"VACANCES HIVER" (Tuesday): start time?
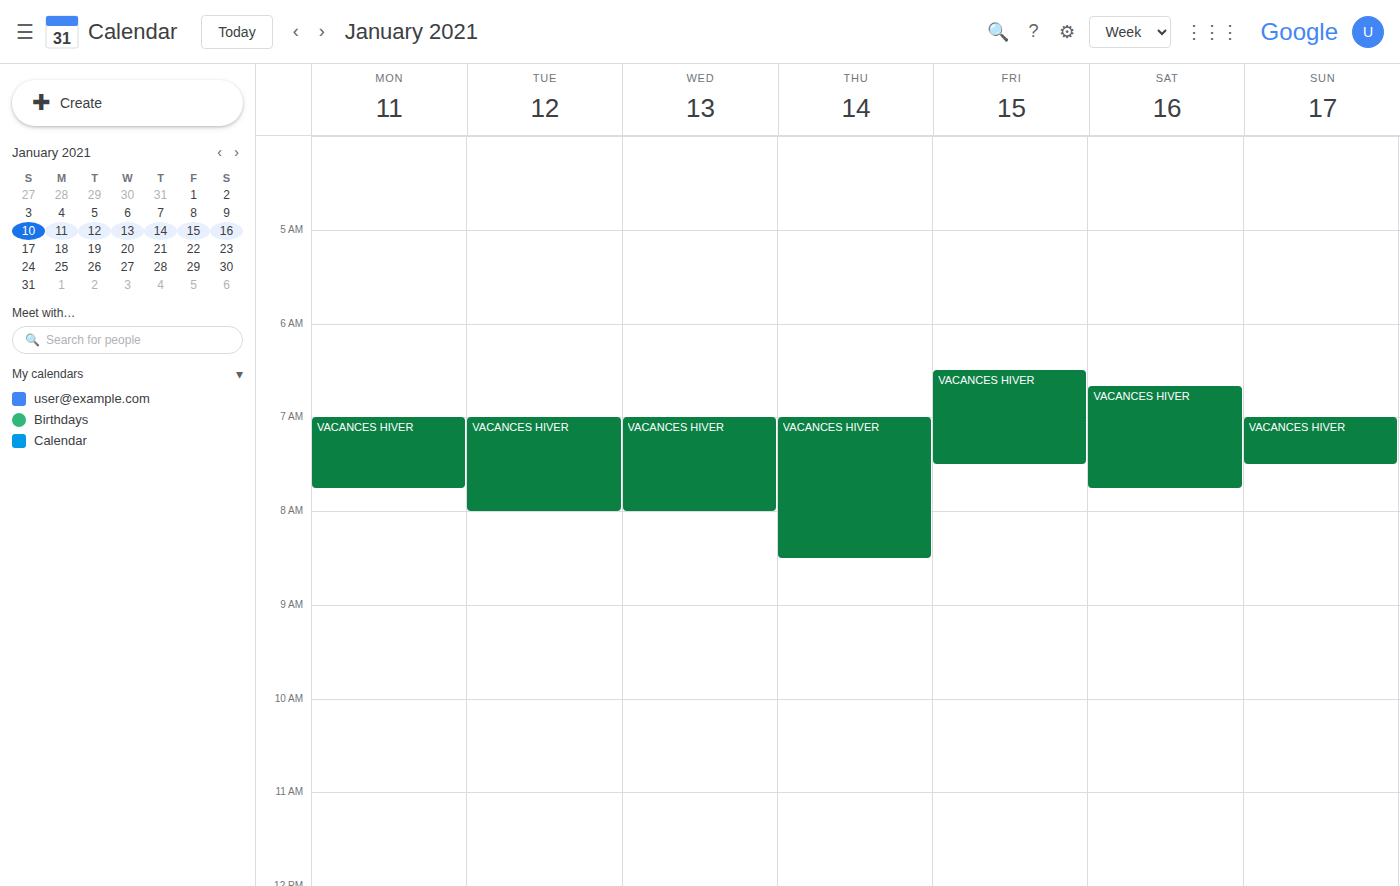
7:00 AM